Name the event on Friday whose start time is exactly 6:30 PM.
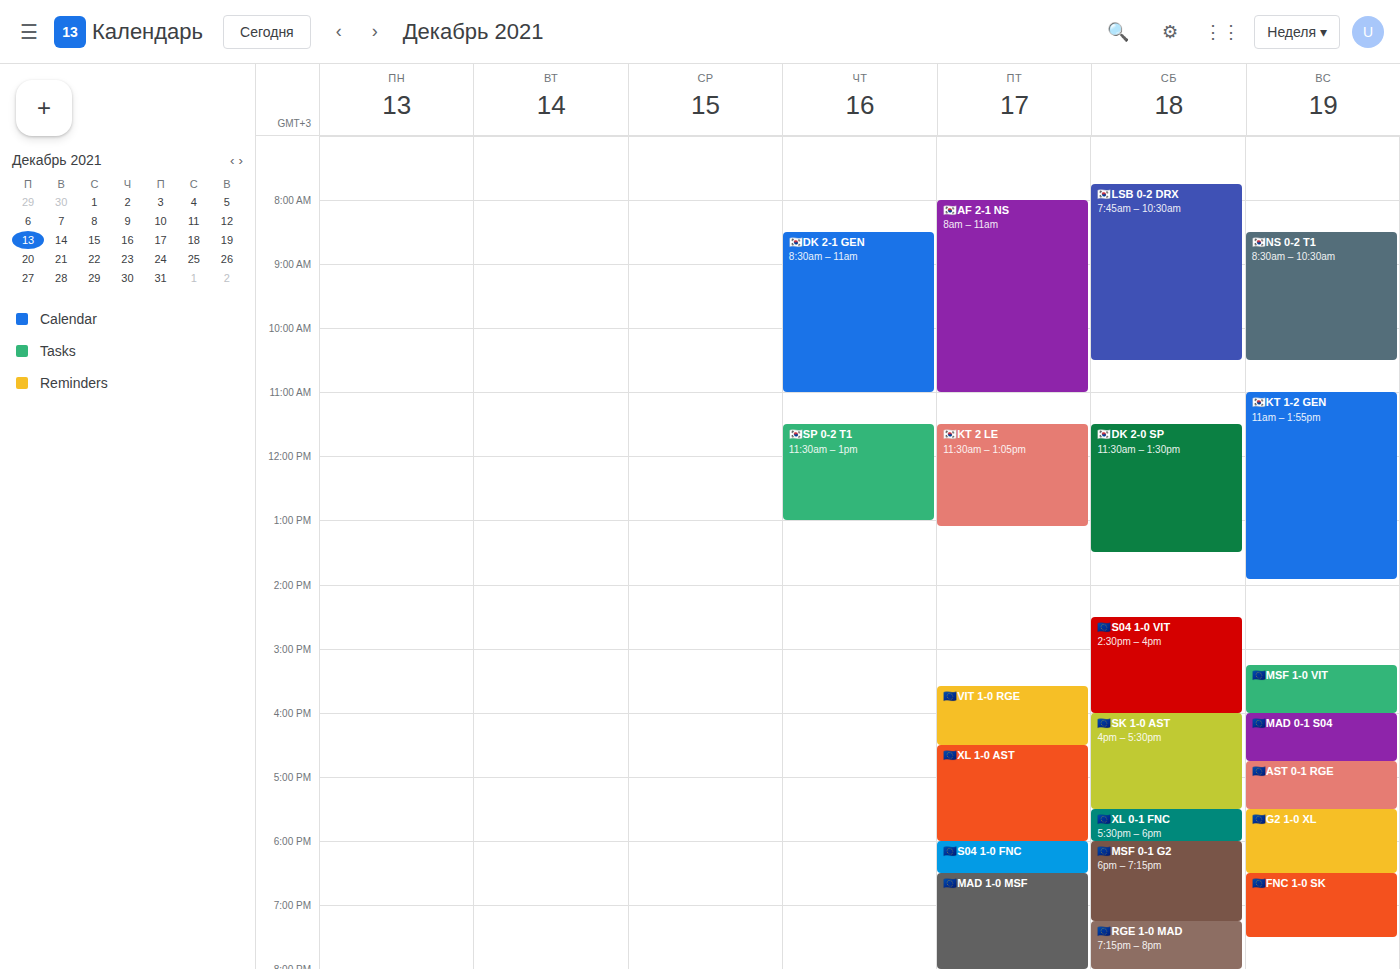
"🇪🇺MAD 1-0 MSF"